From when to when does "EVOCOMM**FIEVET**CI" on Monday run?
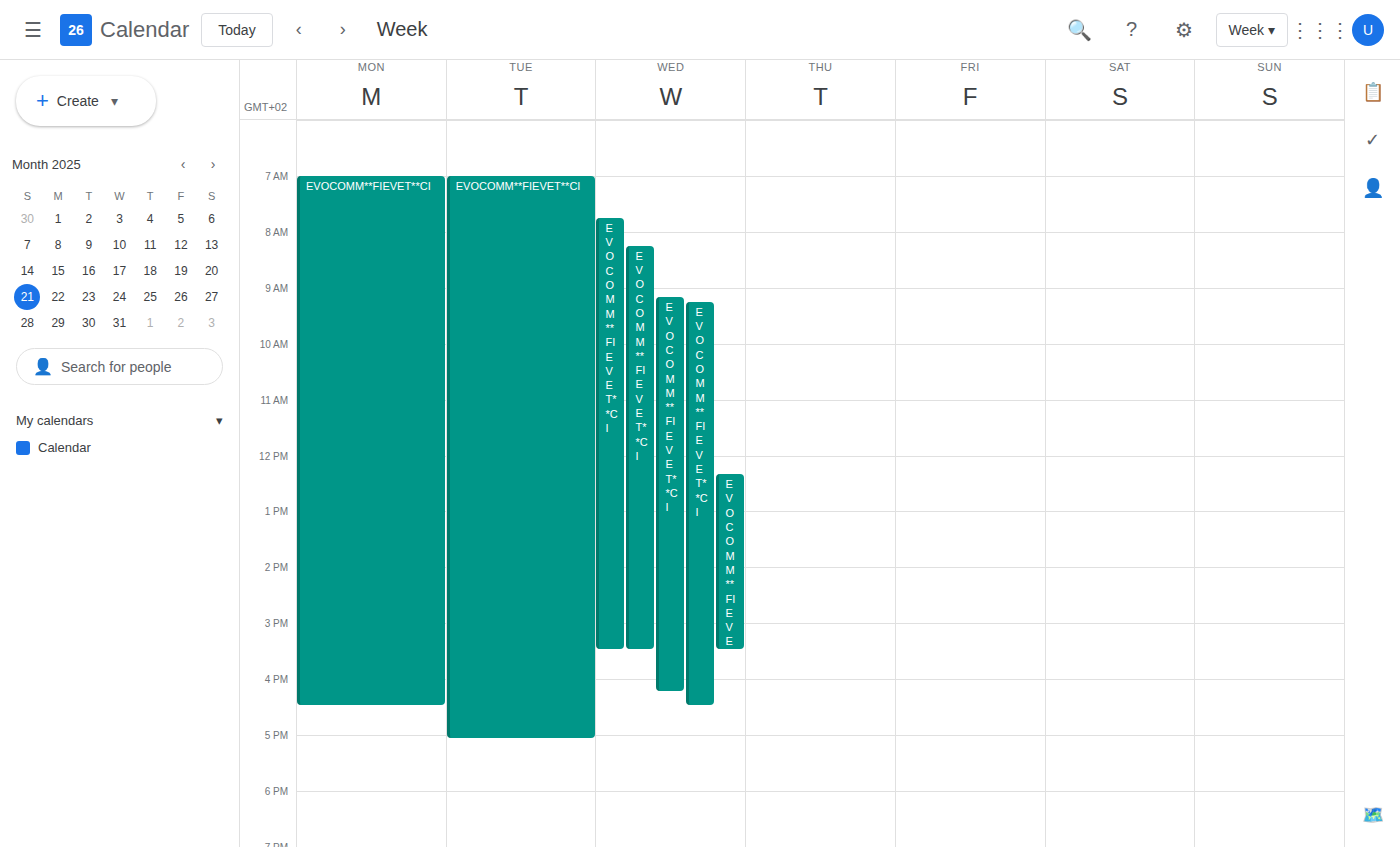
7:00 AM to 4:30 PM